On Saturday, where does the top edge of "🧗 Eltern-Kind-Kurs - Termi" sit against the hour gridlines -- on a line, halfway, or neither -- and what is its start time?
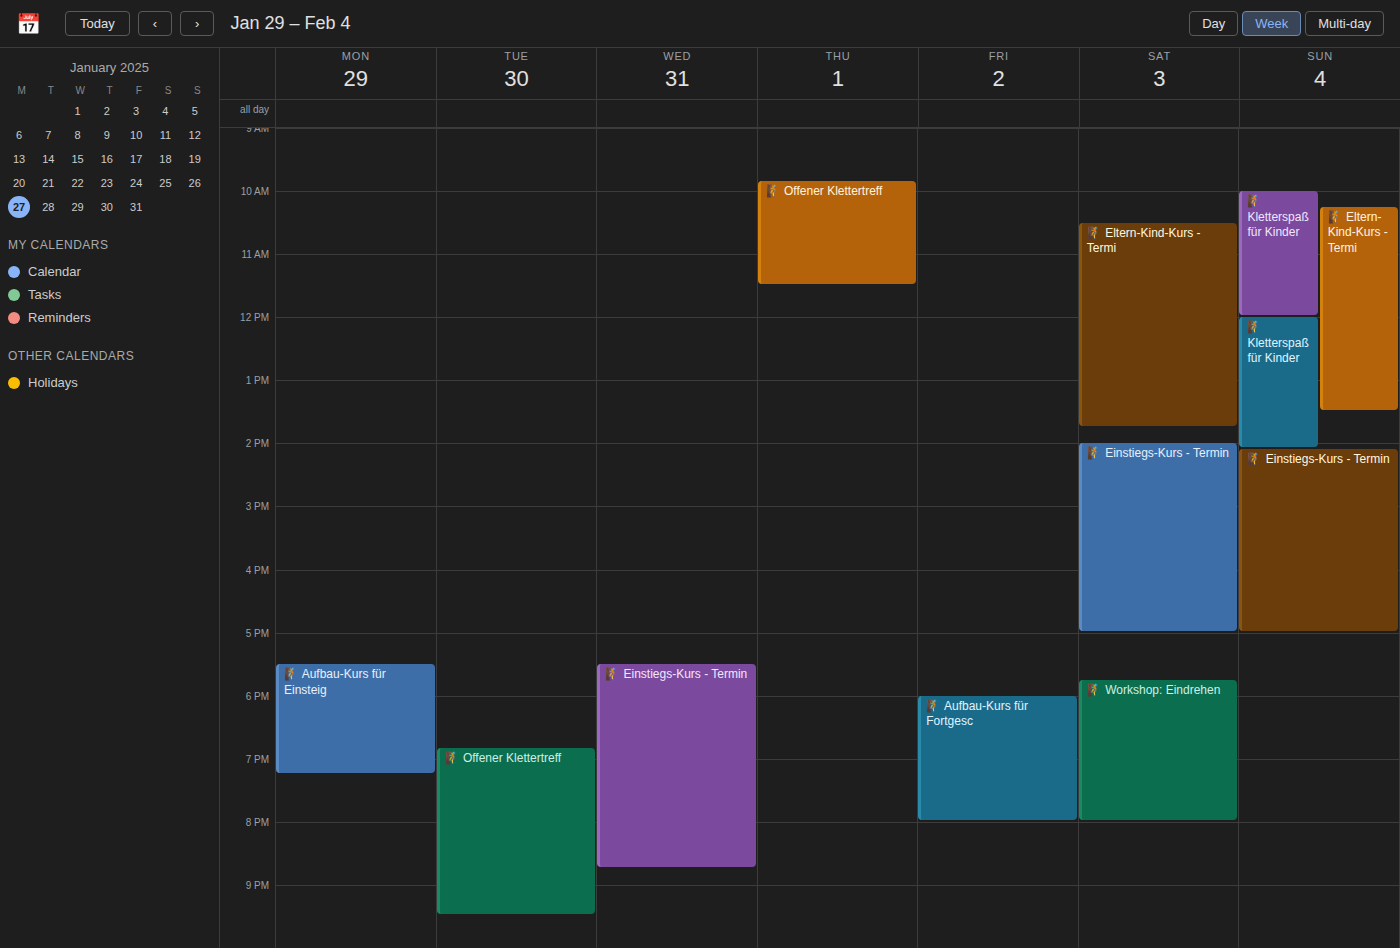
10:30 AM -- halfway between the 10 AM and 11 AM lines.